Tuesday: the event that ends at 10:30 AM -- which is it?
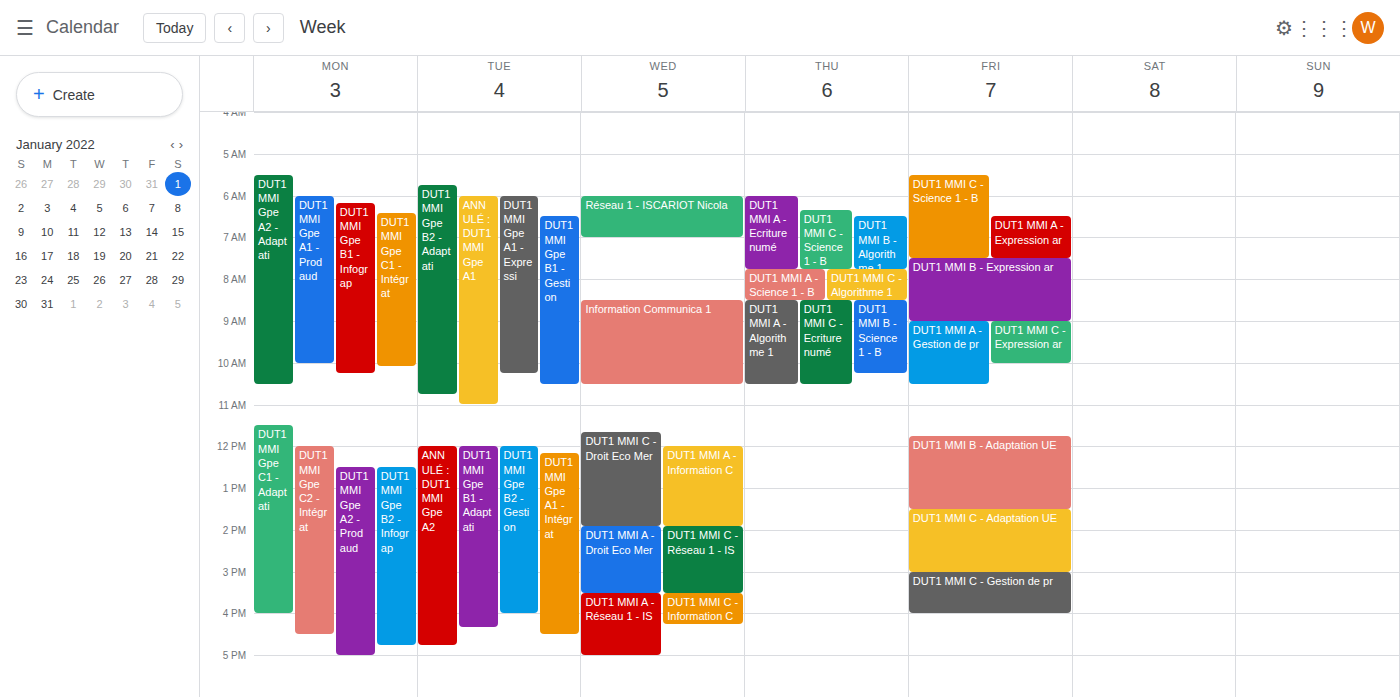
"DUT1 MMI Gpe B1 - Gestion"